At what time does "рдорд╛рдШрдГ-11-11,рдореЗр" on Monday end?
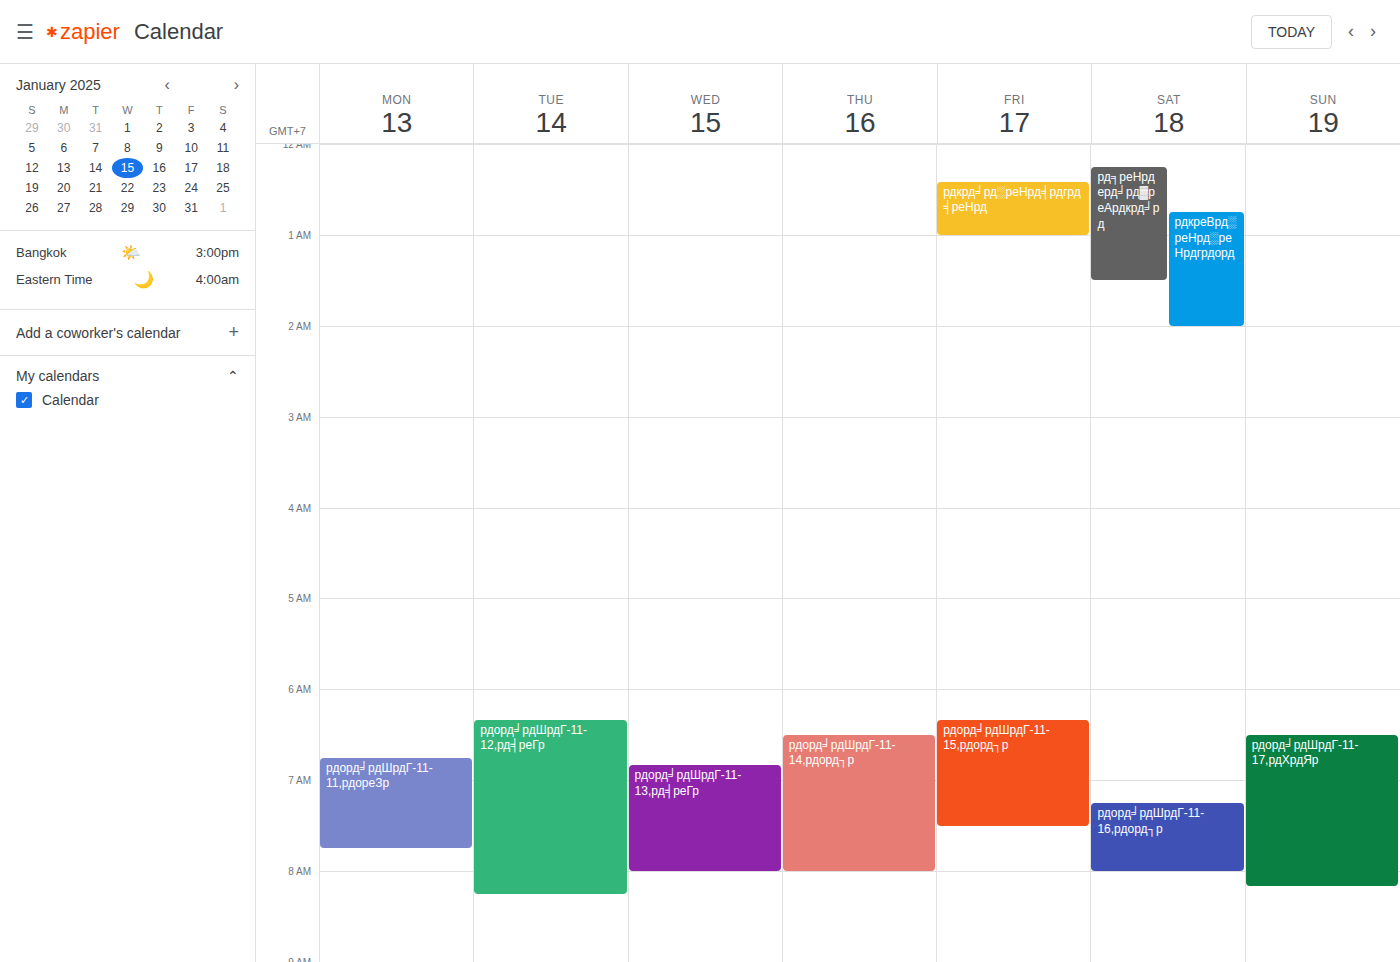
7:45 AM